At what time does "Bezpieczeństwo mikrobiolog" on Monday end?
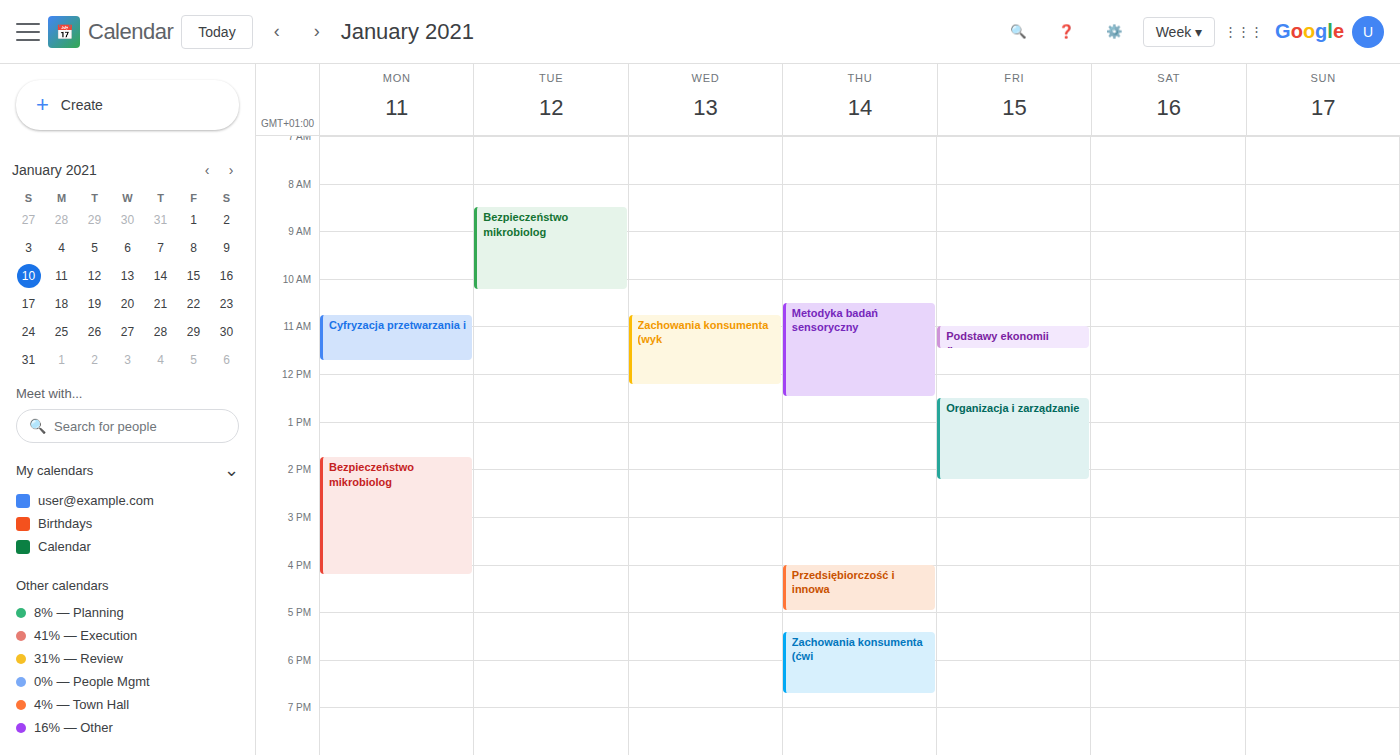
4:15 PM